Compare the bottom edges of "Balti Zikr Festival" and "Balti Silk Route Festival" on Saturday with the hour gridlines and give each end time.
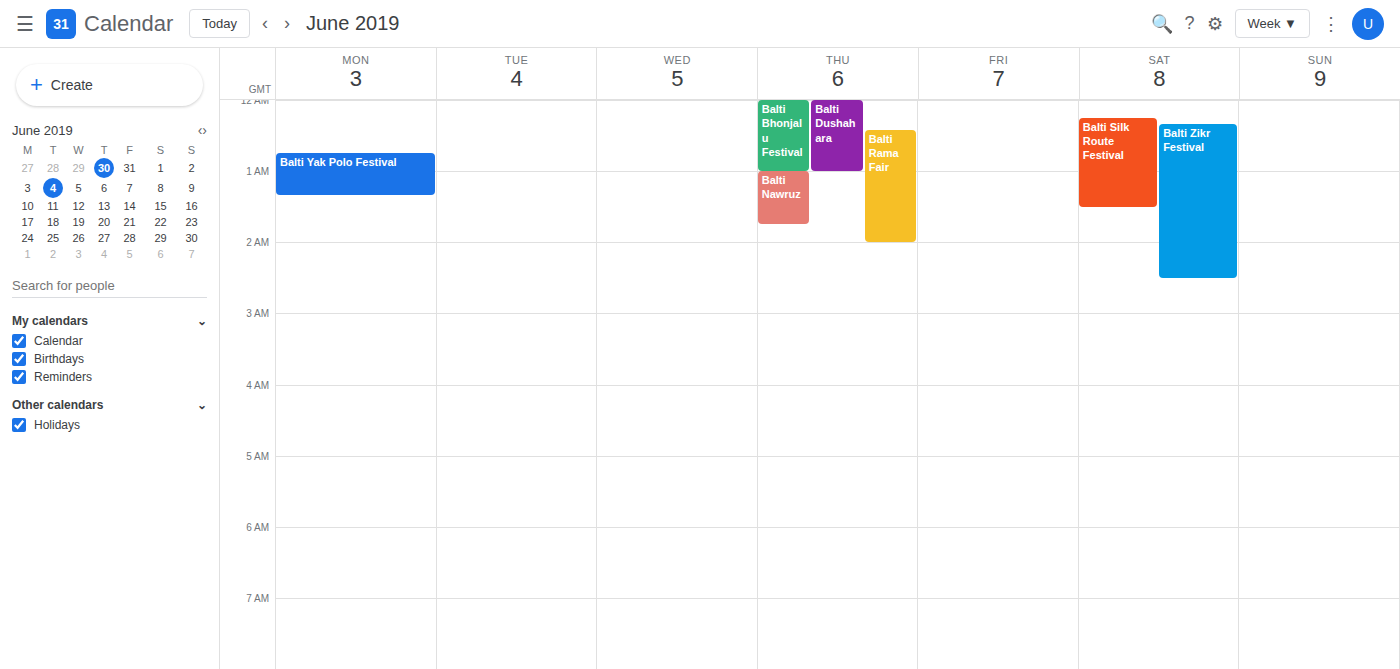
"Balti Zikr Festival": 2:30 AM, halfway between the 2 AM and 3 AM lines. "Balti Silk Route Festival": 1:30 AM, halfway between the 1 AM and 2 AM lines.